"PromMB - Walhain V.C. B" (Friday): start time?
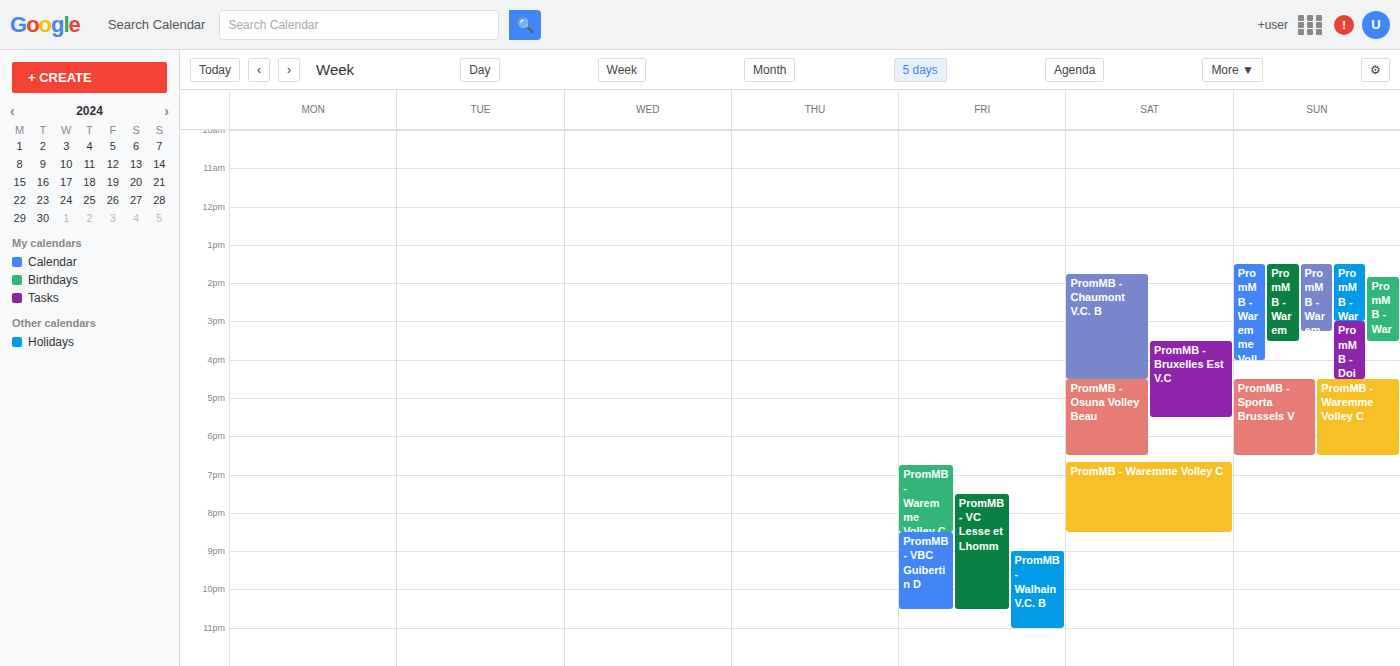
9:00 PM